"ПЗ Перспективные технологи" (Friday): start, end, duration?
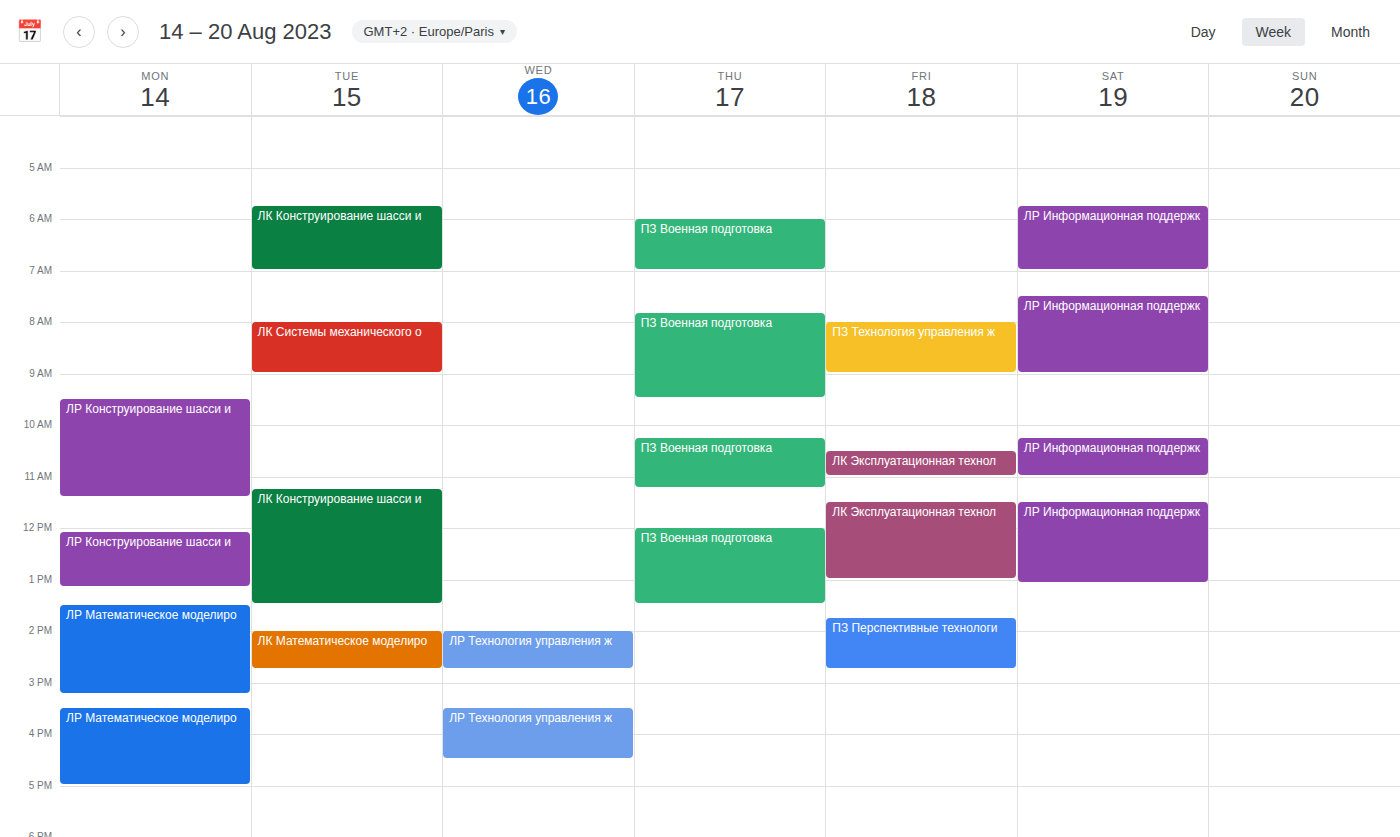
1:45 PM to 2:45 PM, 1 hour